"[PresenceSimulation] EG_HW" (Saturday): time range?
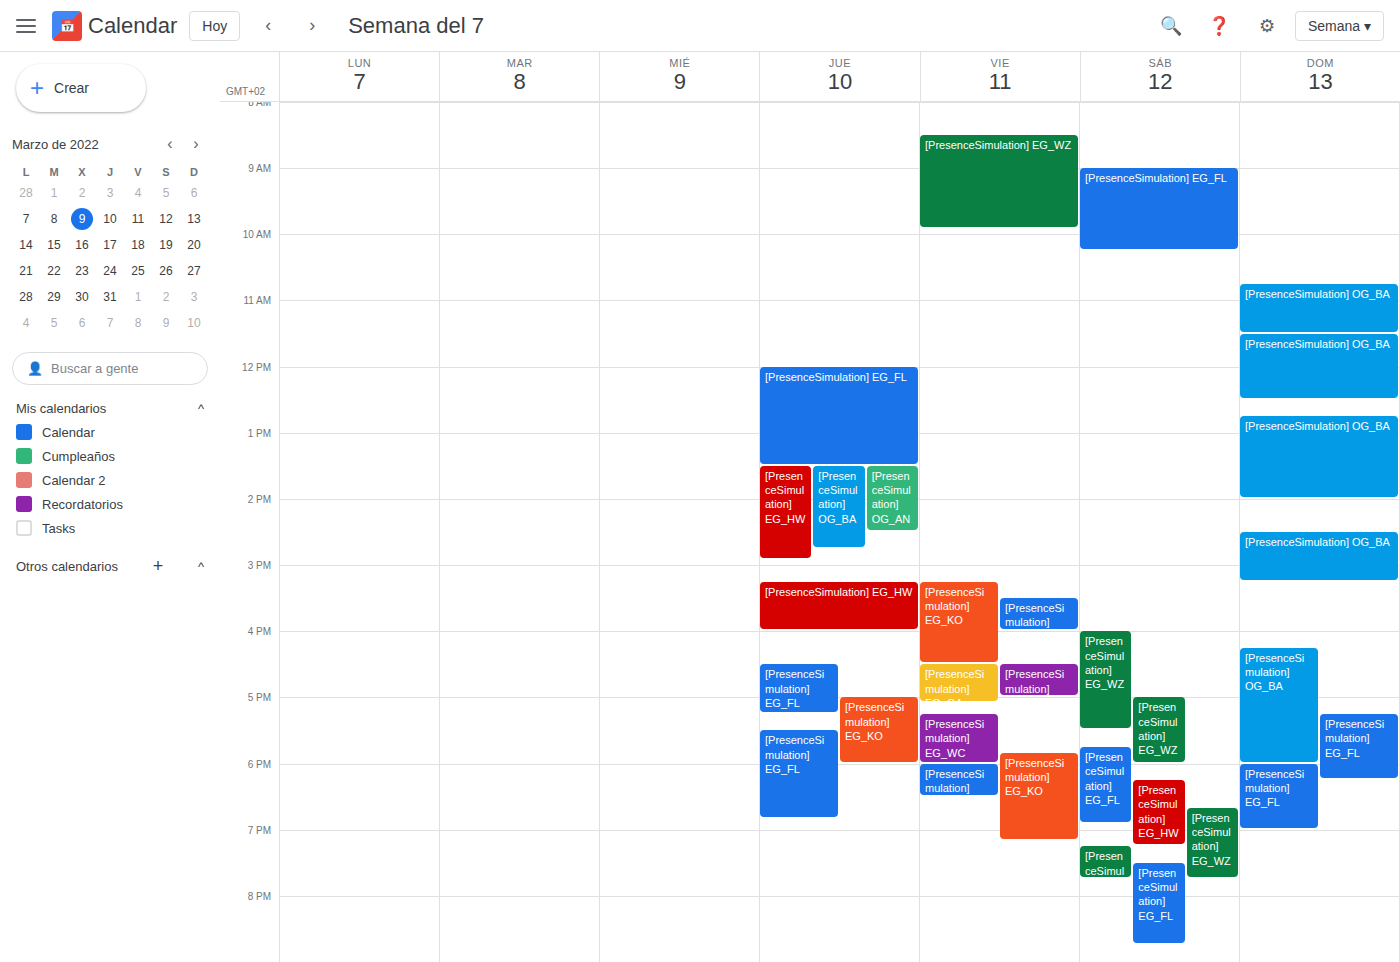
6:15 PM to 7:15 PM